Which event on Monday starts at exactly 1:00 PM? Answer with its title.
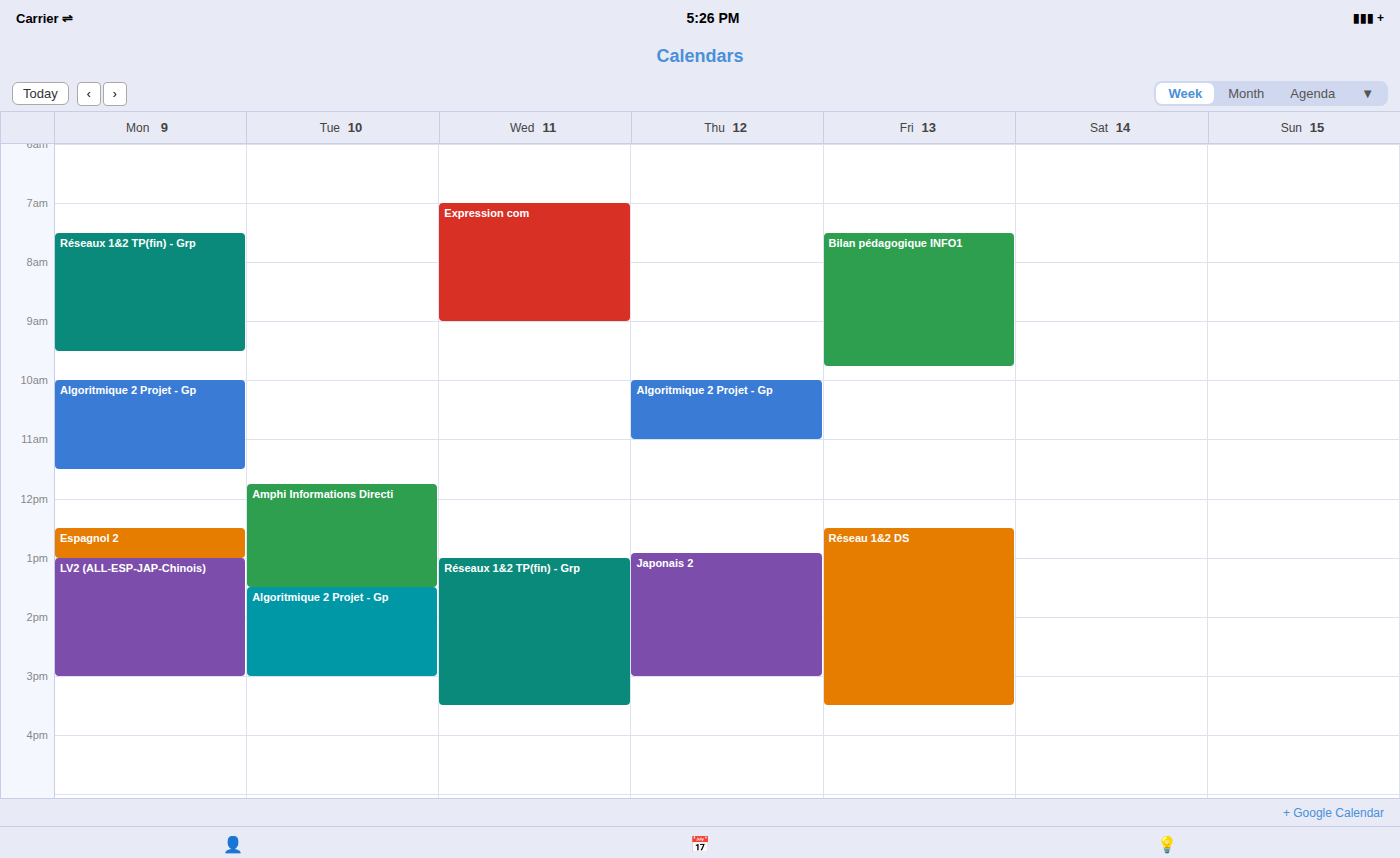
"LV2 (ALL-ESP-JAP-Chinois)"